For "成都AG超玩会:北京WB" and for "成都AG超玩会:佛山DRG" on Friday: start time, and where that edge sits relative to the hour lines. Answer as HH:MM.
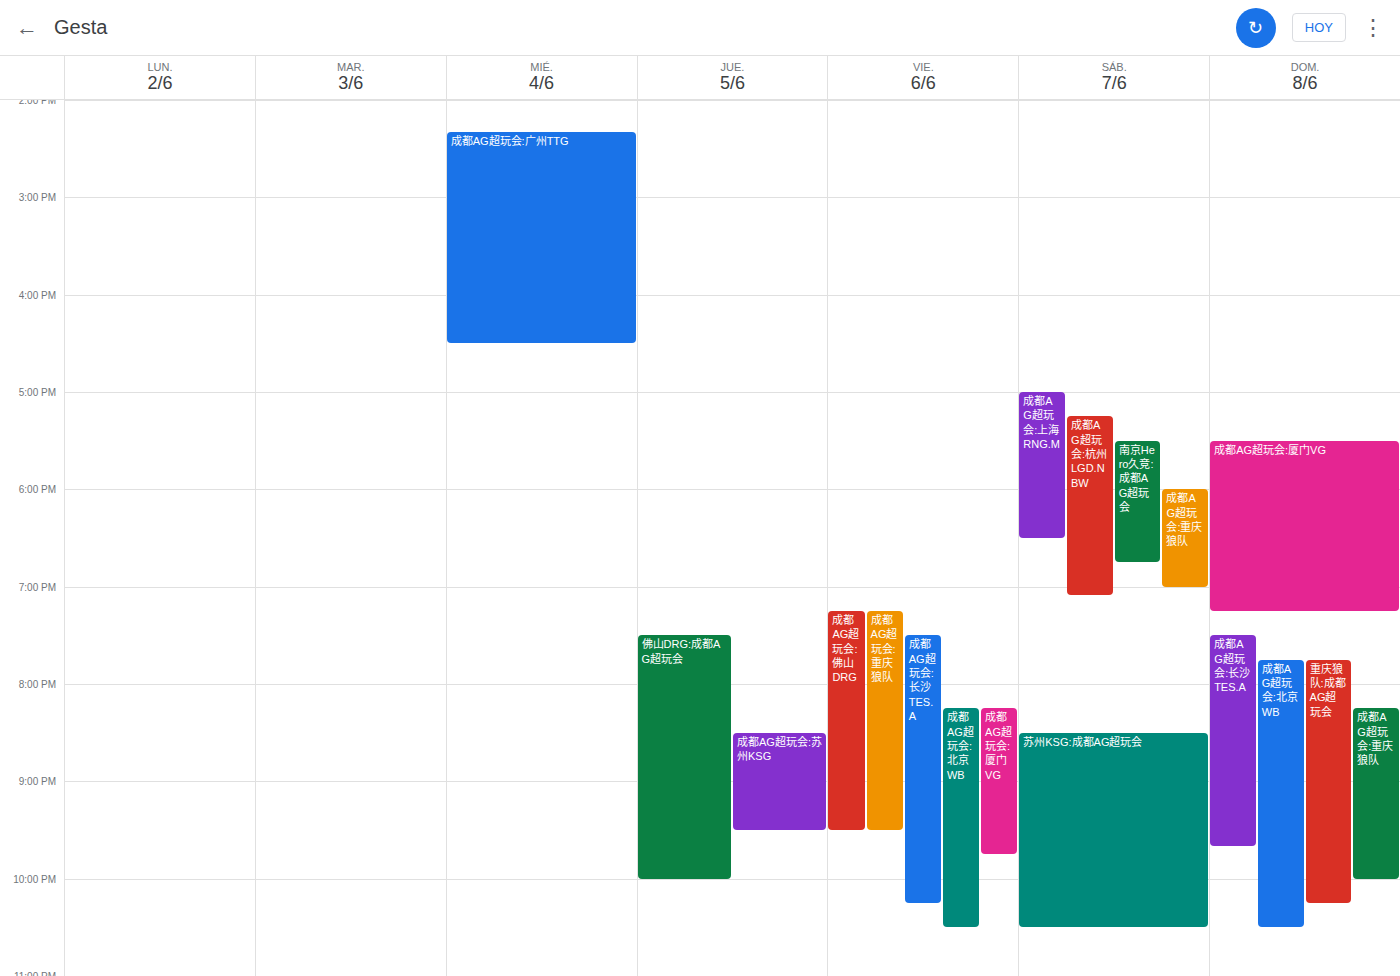
"成都AG超玩会:北京WB": 20:15, neither: a quarter of the way from the 20:00 line to the 21:00 line. "成都AG超玩会:佛山DRG": 19:15, neither: a quarter of the way from the 19:00 line to the 20:00 line.